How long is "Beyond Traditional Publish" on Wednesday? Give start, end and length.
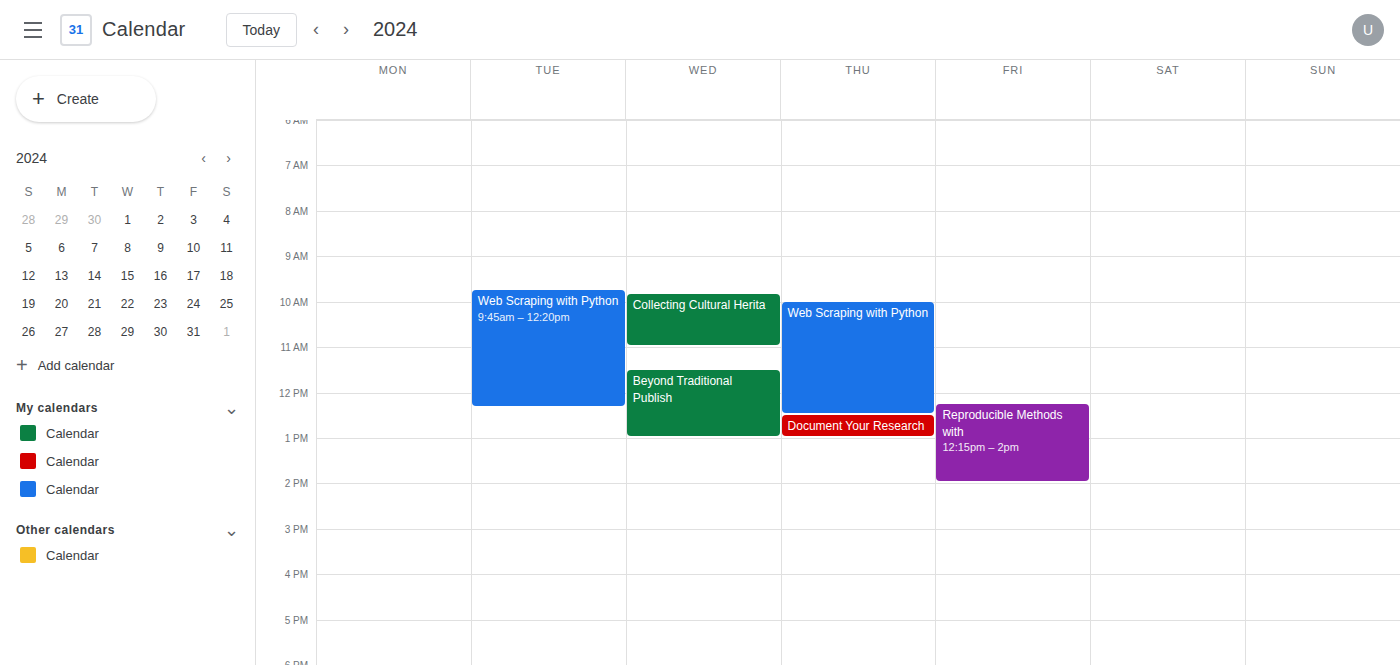
11:30 AM to 1:00 PM, 1 hour 30 minutes